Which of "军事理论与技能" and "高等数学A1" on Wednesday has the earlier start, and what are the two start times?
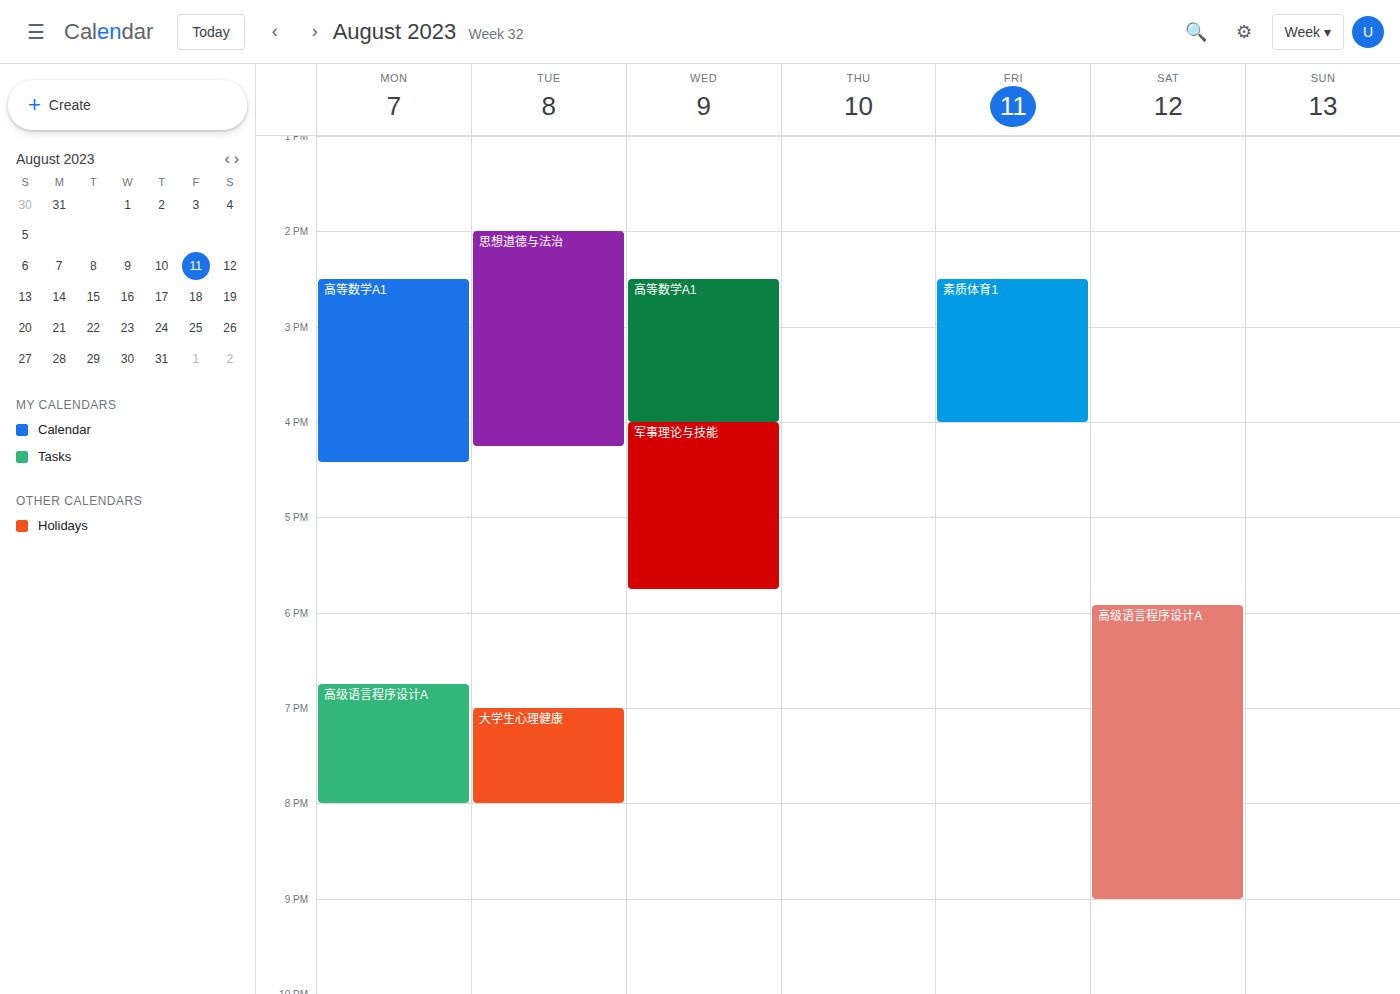
"高等数学A1" 2:30 PM; "军事理论与技能" 4:00 PM.